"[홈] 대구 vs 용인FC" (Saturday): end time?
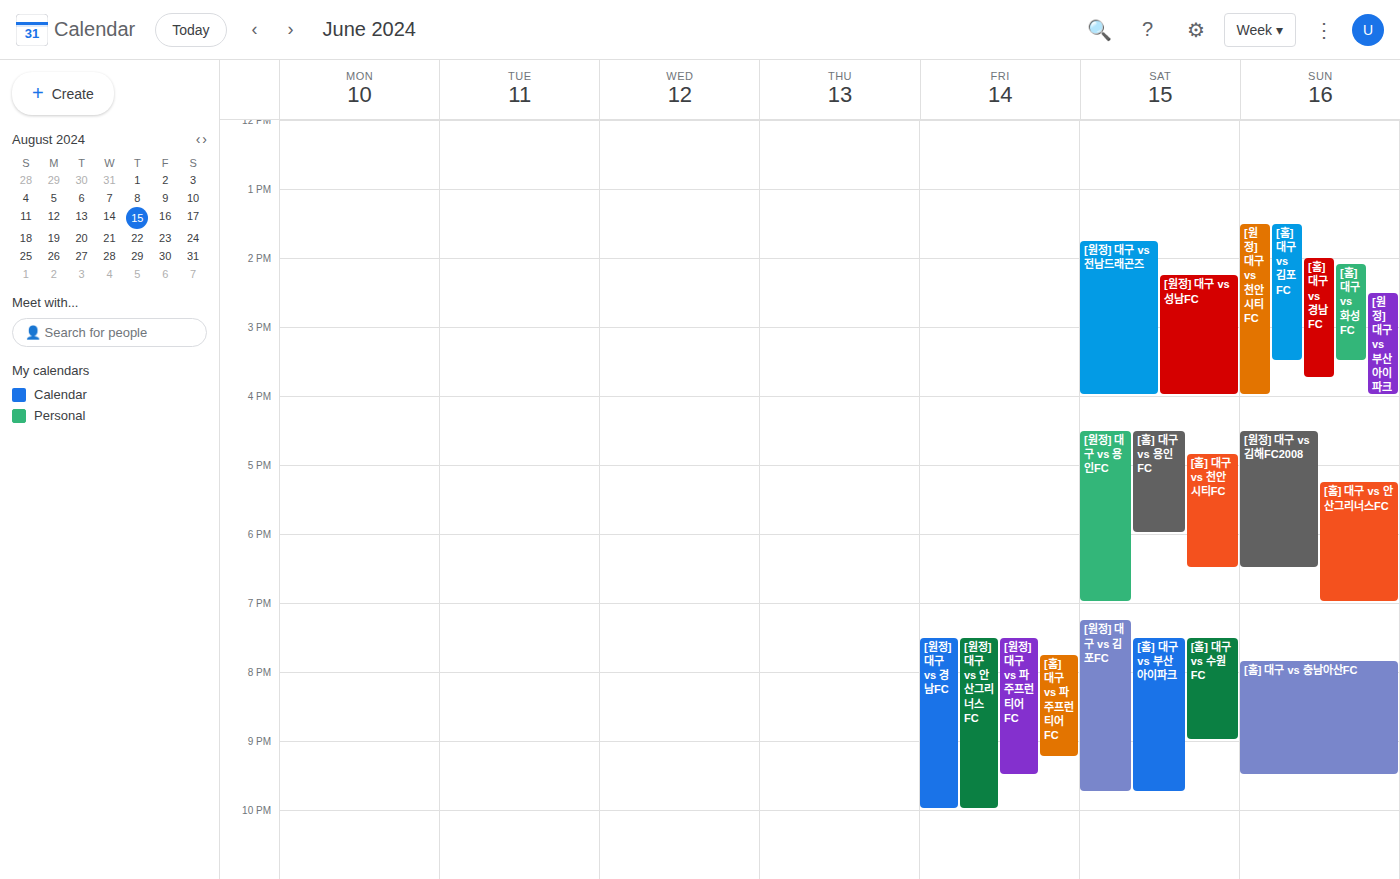
6:00 PM